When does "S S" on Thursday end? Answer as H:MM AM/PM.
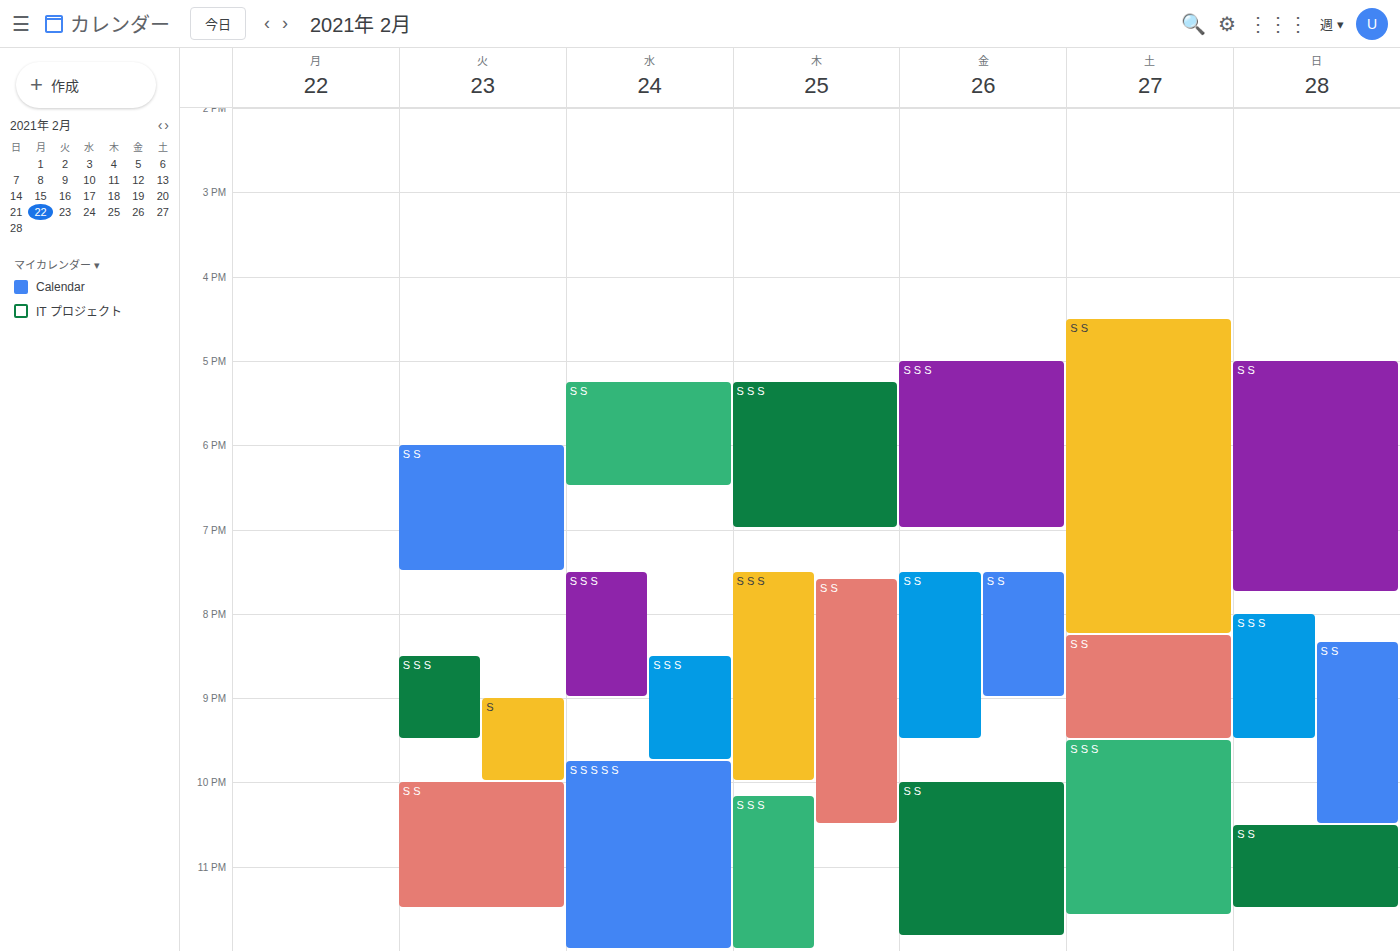
10:30 PM